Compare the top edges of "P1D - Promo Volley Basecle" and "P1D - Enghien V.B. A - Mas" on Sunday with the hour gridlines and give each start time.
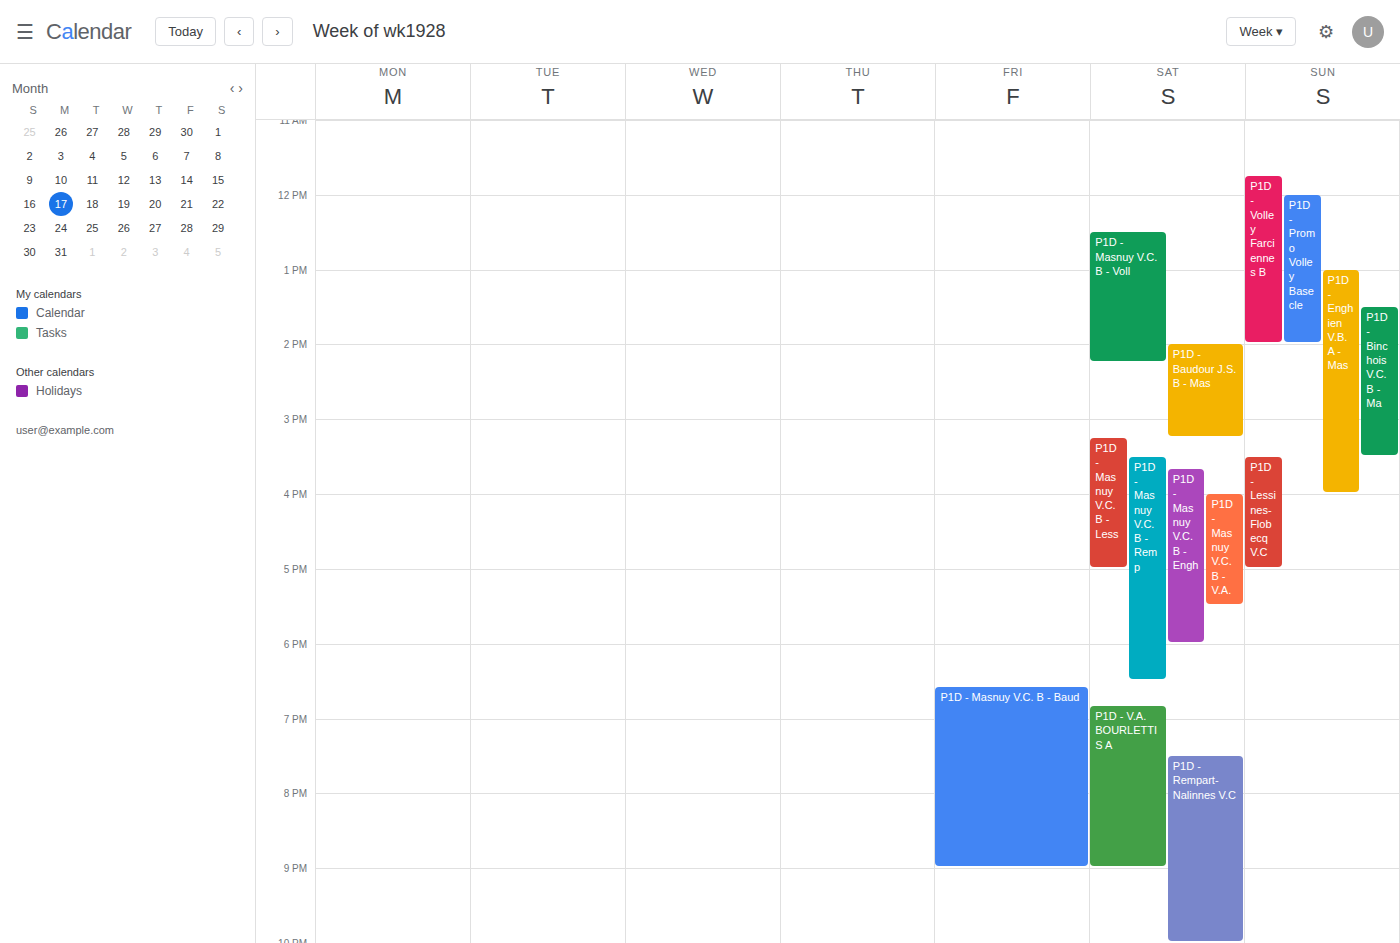
"P1D - Promo Volley Basecle": 12:00 PM, exactly on the 12 PM line. "P1D - Enghien V.B. A - Mas": 1:00 PM, exactly on the 1 PM line.